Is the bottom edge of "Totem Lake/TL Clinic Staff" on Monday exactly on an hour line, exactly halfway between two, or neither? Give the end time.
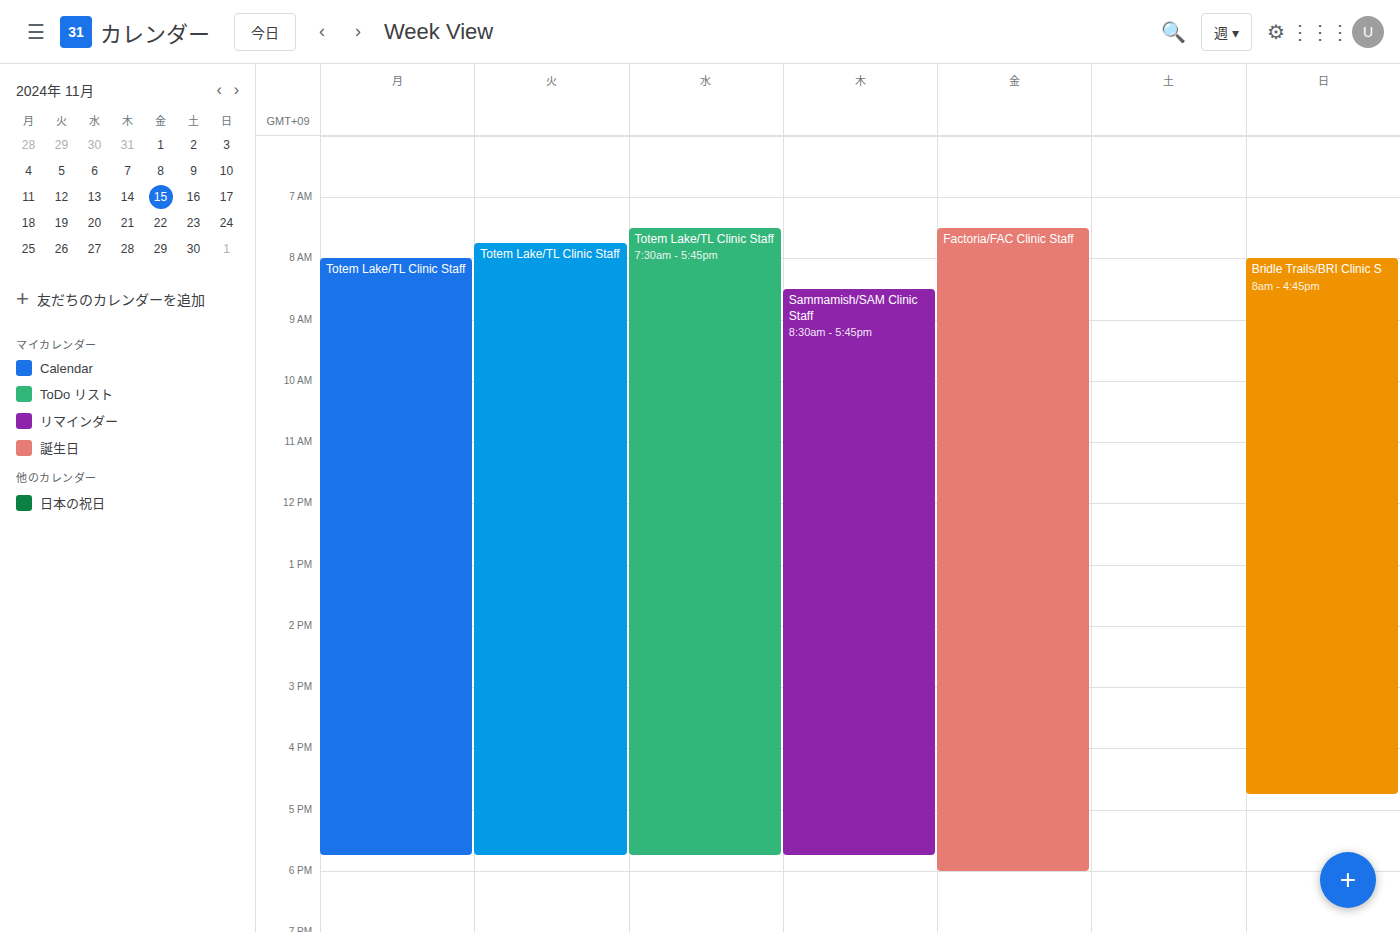
5:45 PM -- neither: three quarters of the way from the 5 PM line to the 6 PM line.